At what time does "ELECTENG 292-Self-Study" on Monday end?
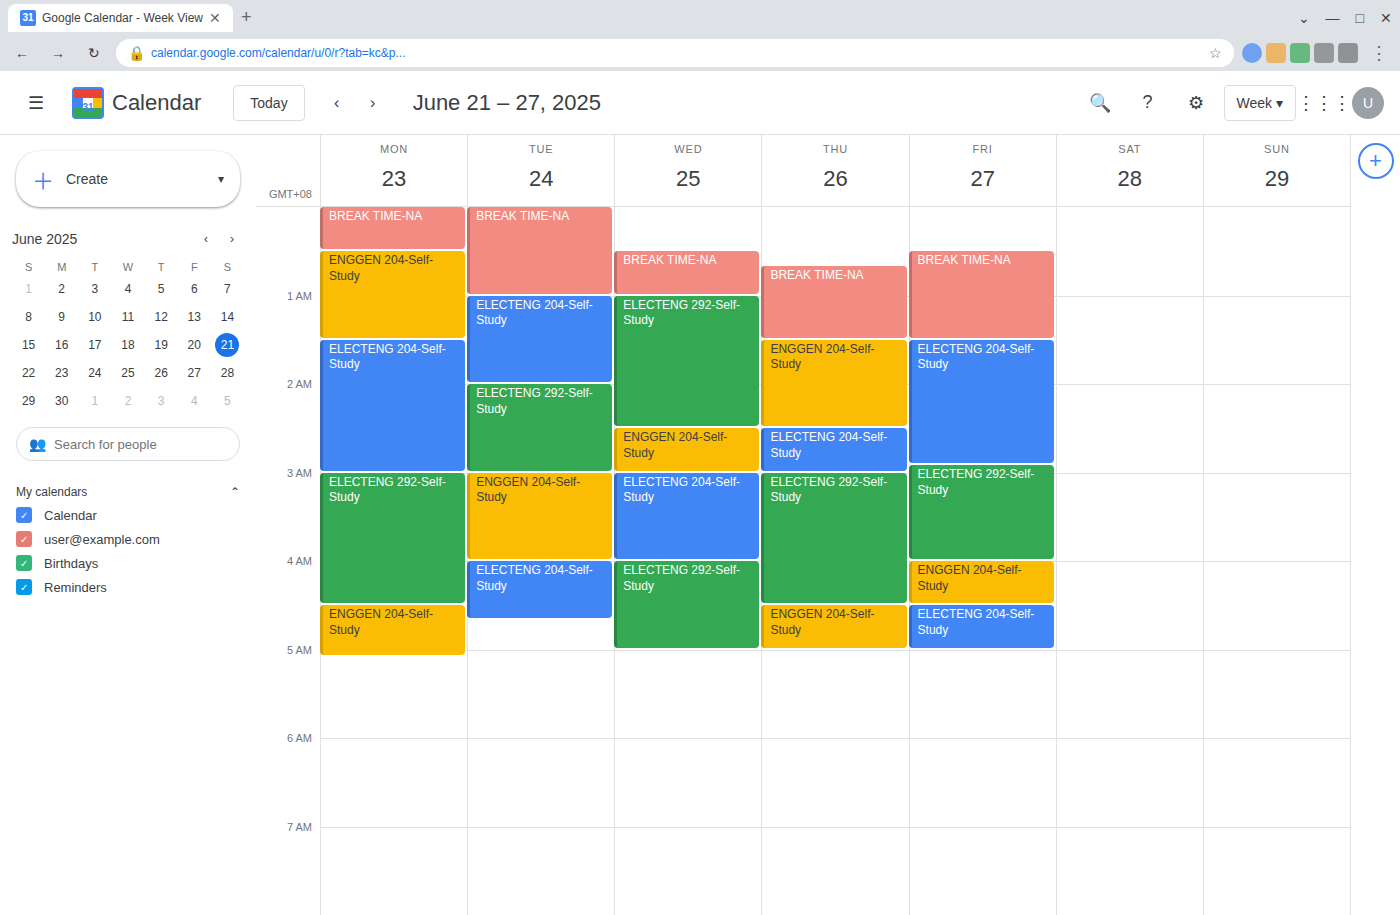
4:30 AM